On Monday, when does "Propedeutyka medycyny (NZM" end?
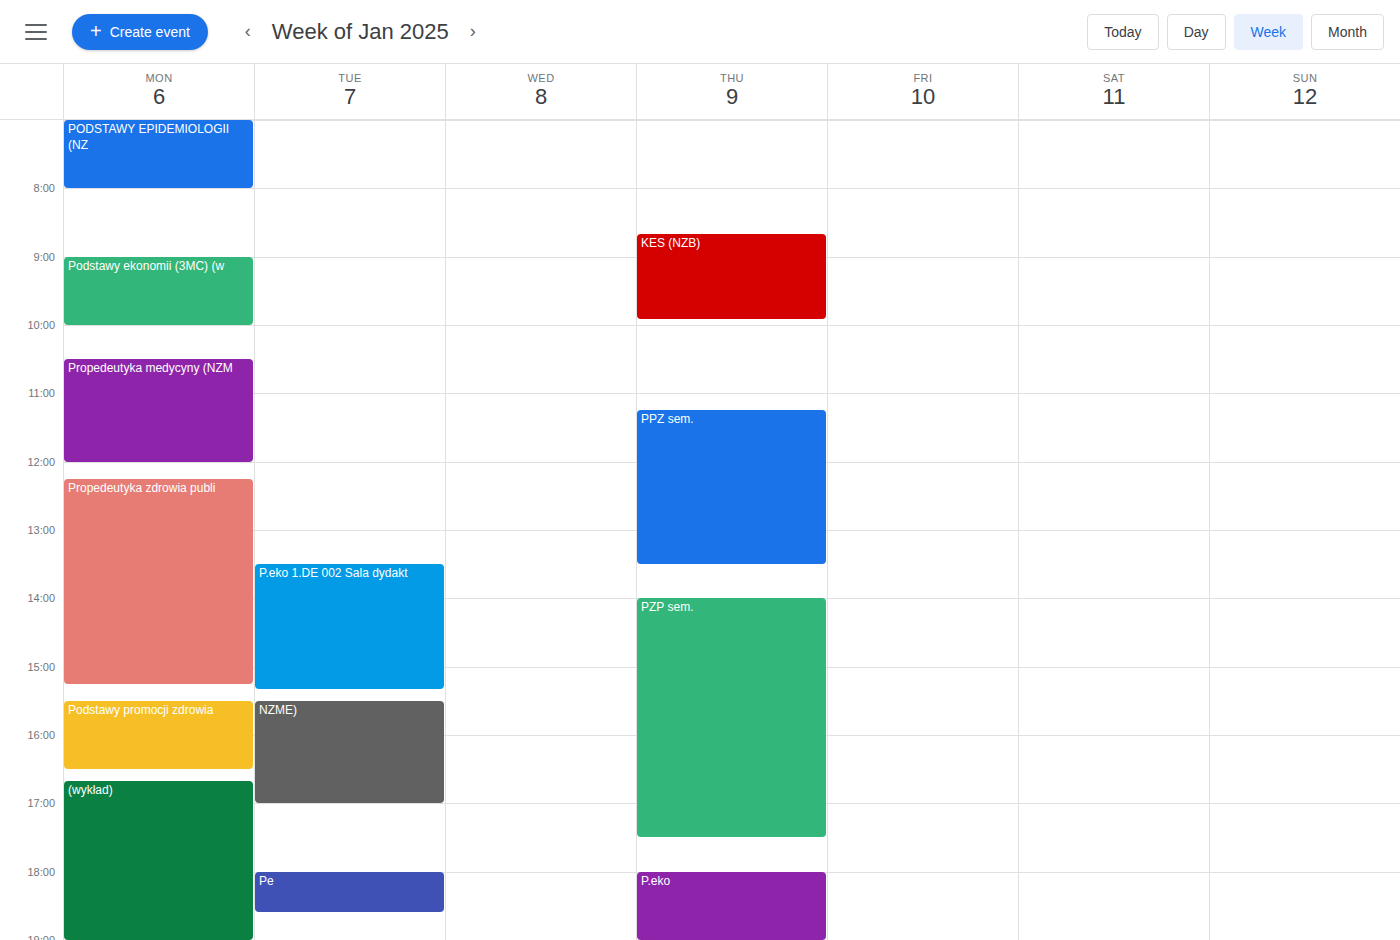
12:00 PM